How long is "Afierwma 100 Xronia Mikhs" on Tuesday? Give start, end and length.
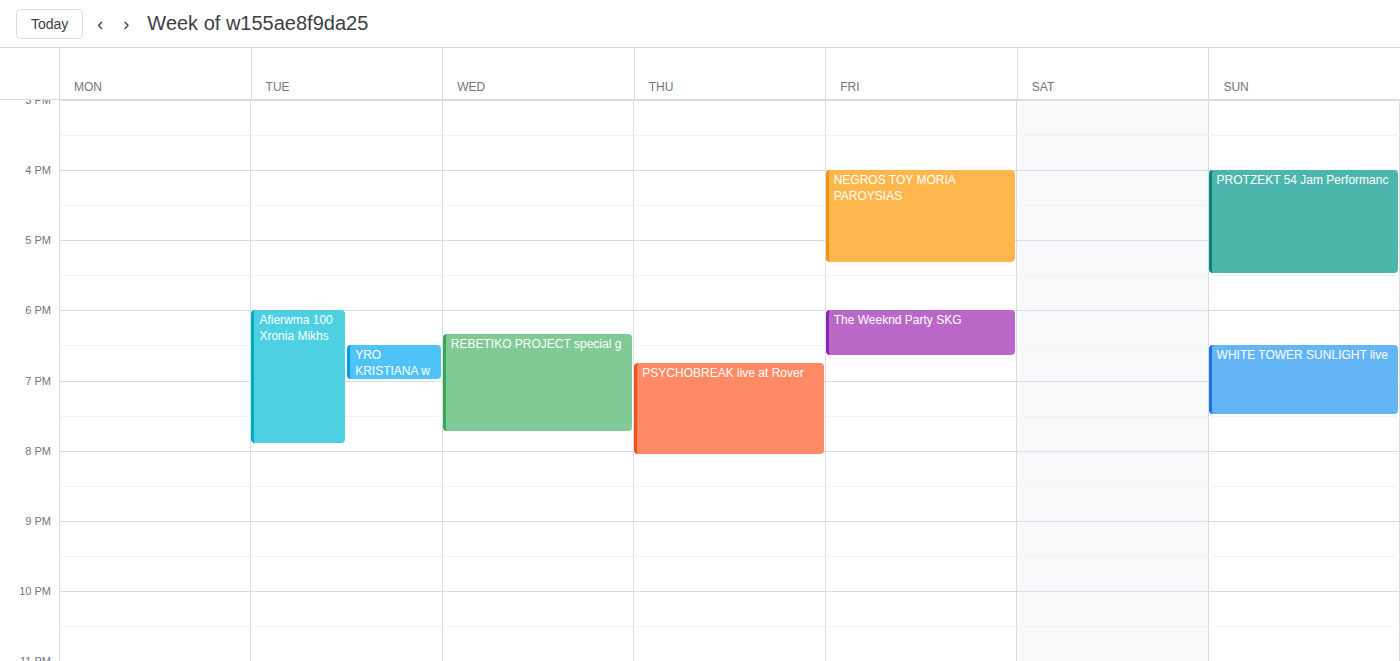
6:00 PM to 7:55 PM, 1 hour 55 minutes